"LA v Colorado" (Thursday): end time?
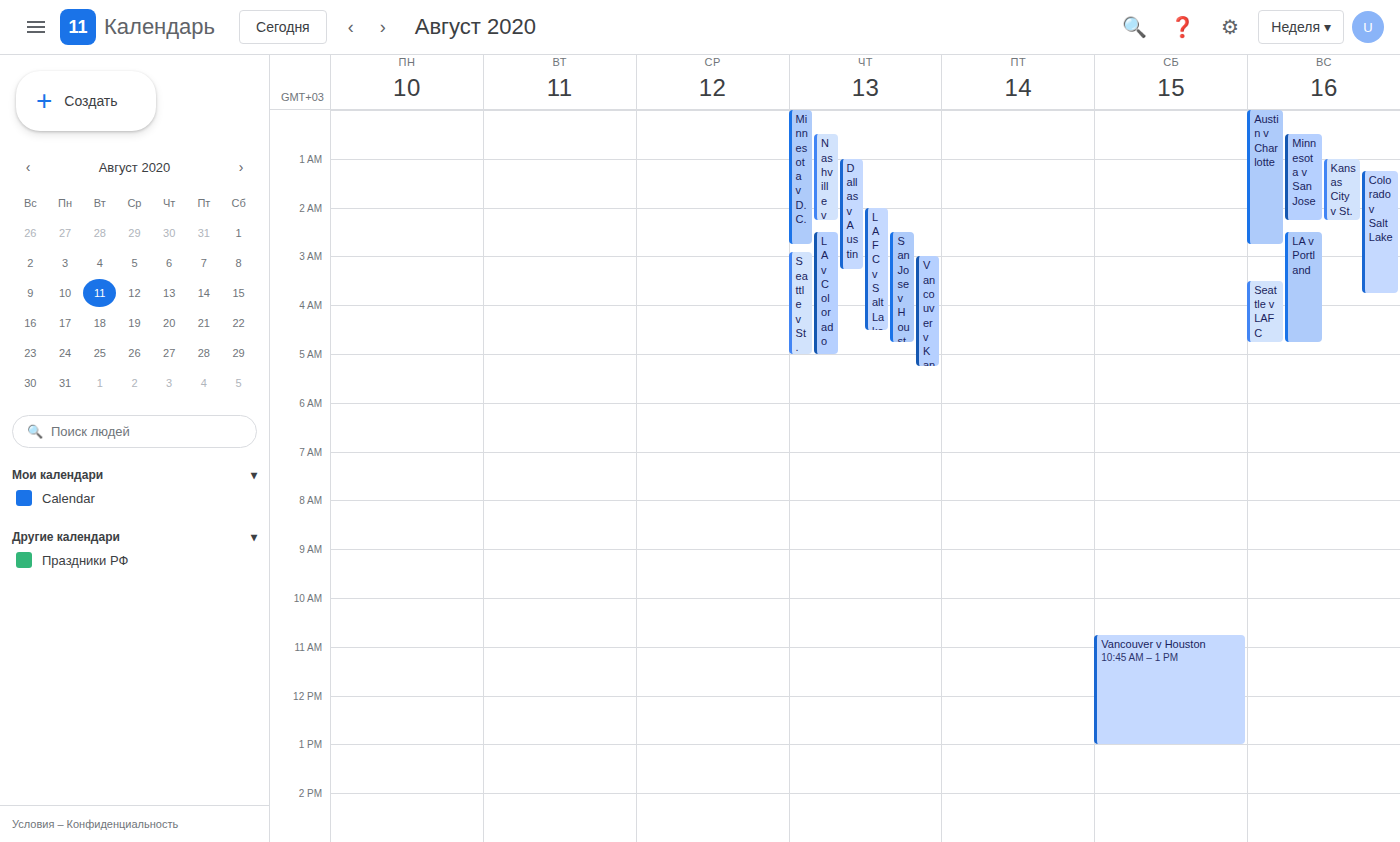
05:00